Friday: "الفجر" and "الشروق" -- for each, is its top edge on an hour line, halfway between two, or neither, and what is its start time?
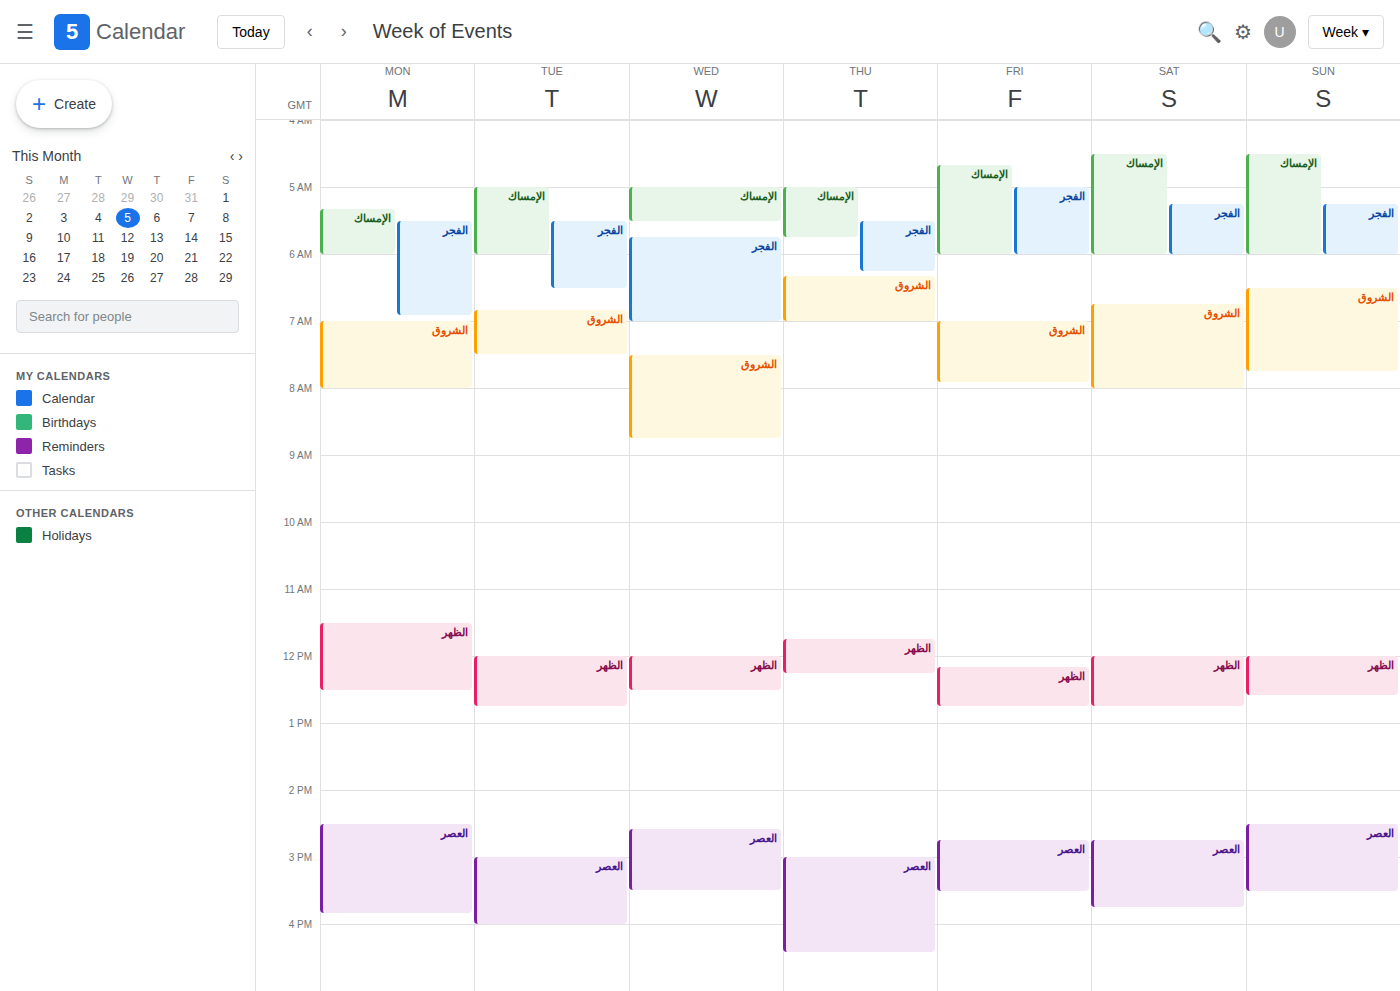
"الفجر": 5:00 AM, exactly on the 5 AM line. "الشروق": 7:00 AM, exactly on the 7 AM line.